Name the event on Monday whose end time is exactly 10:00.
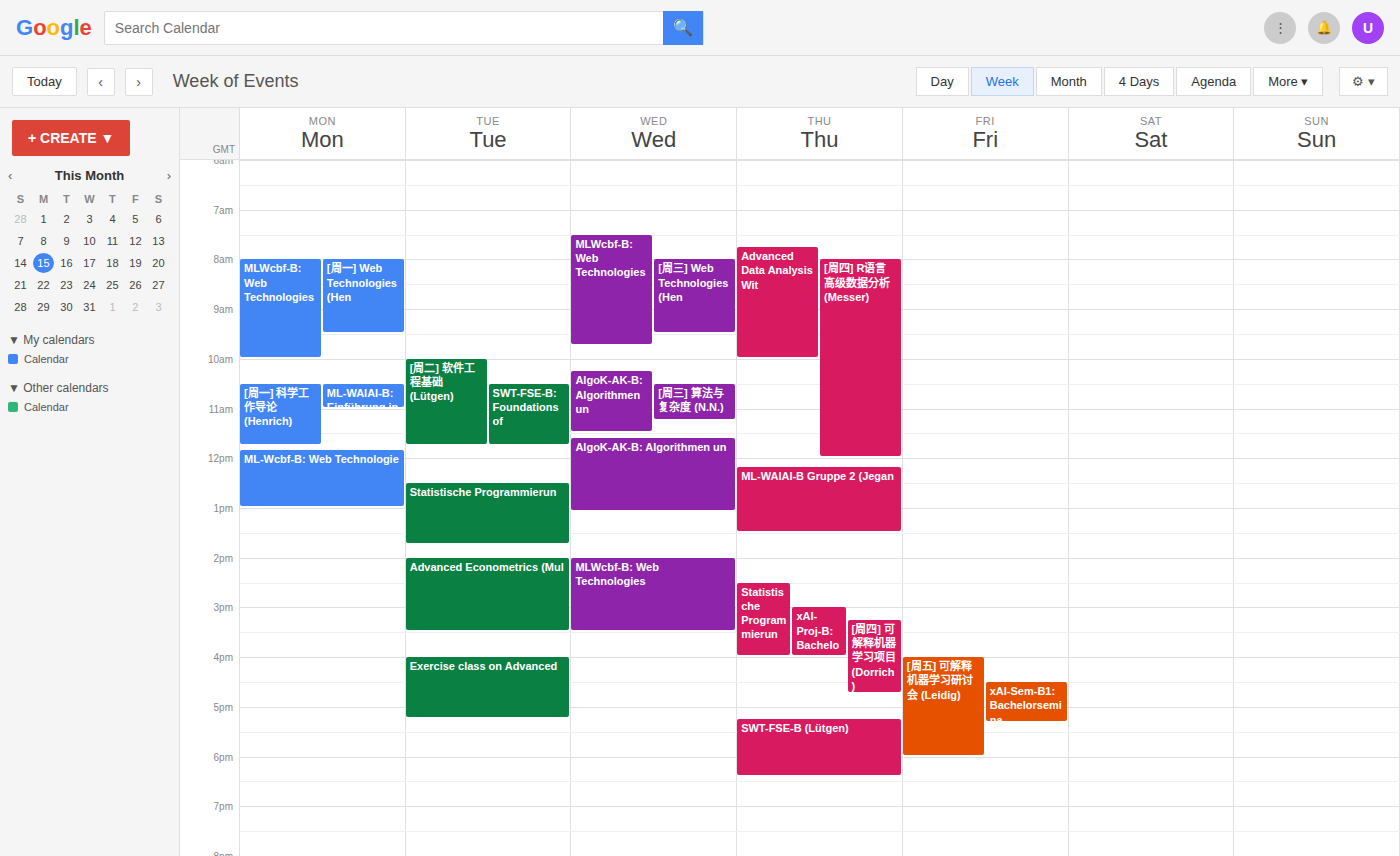
"MLWcbf-B: Web Technologies"